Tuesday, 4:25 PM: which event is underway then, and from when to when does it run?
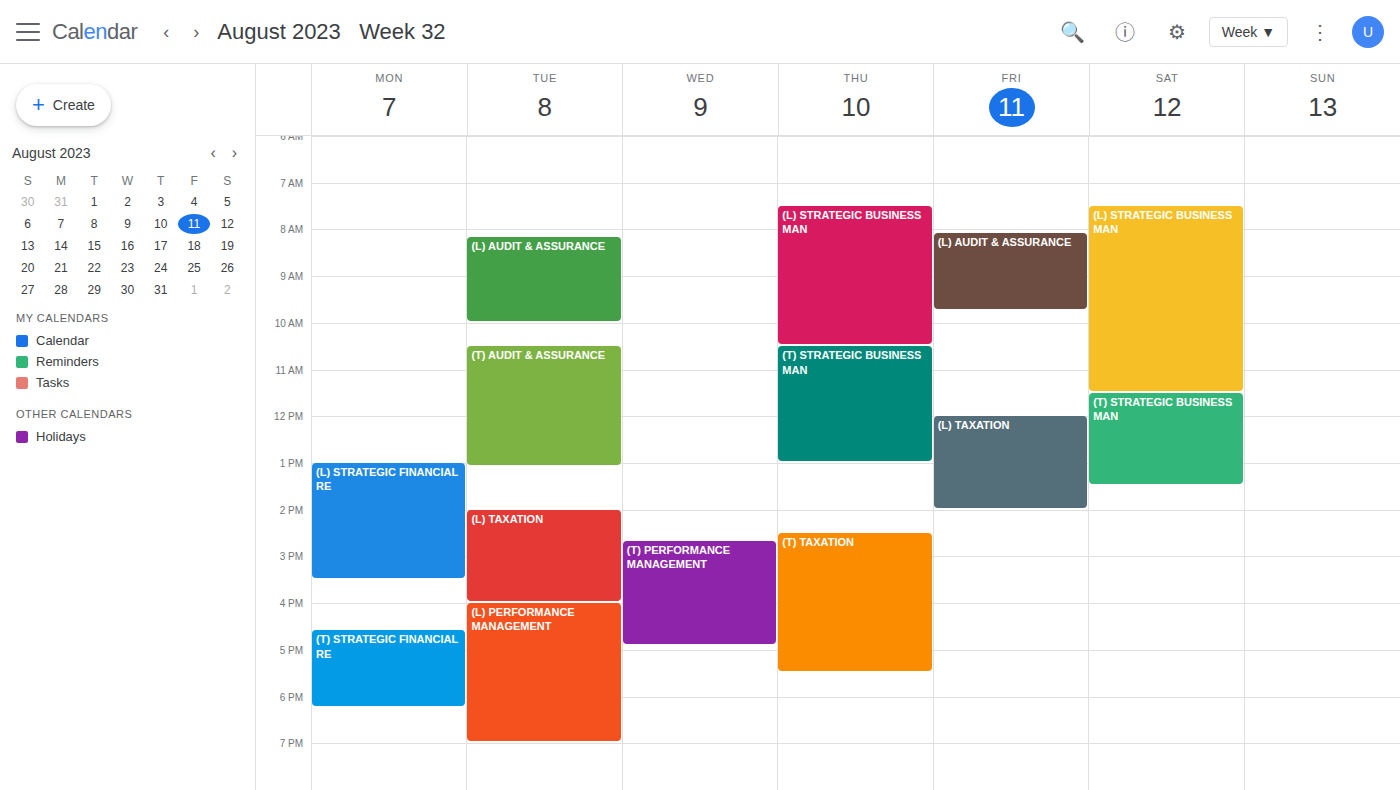
"(L) PERFORMANCE MANAGEMENT", 4:00 PM to 7:00 PM